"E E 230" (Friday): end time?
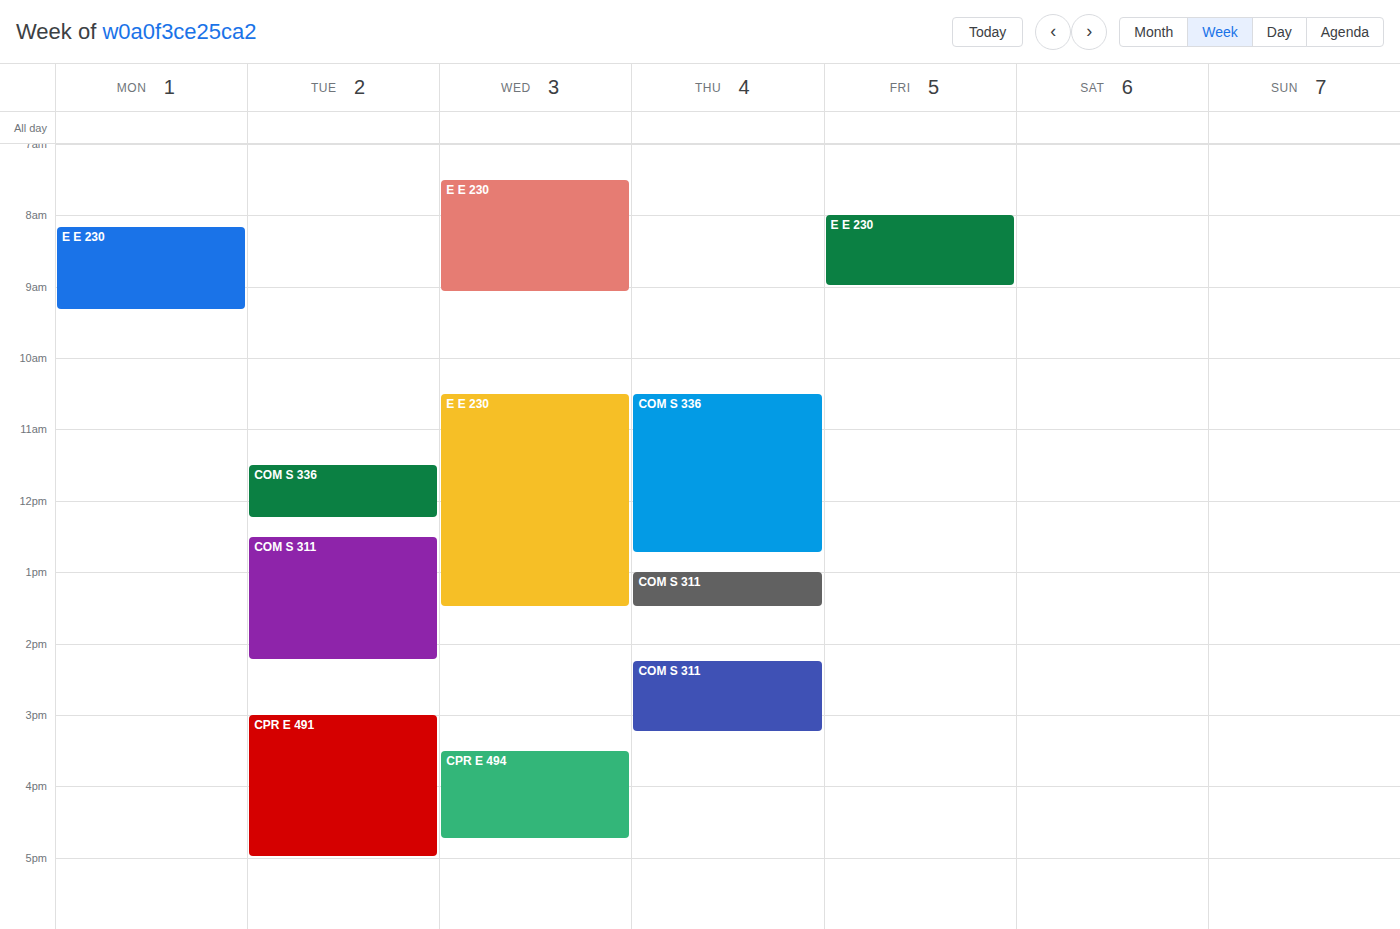
9:00 AM